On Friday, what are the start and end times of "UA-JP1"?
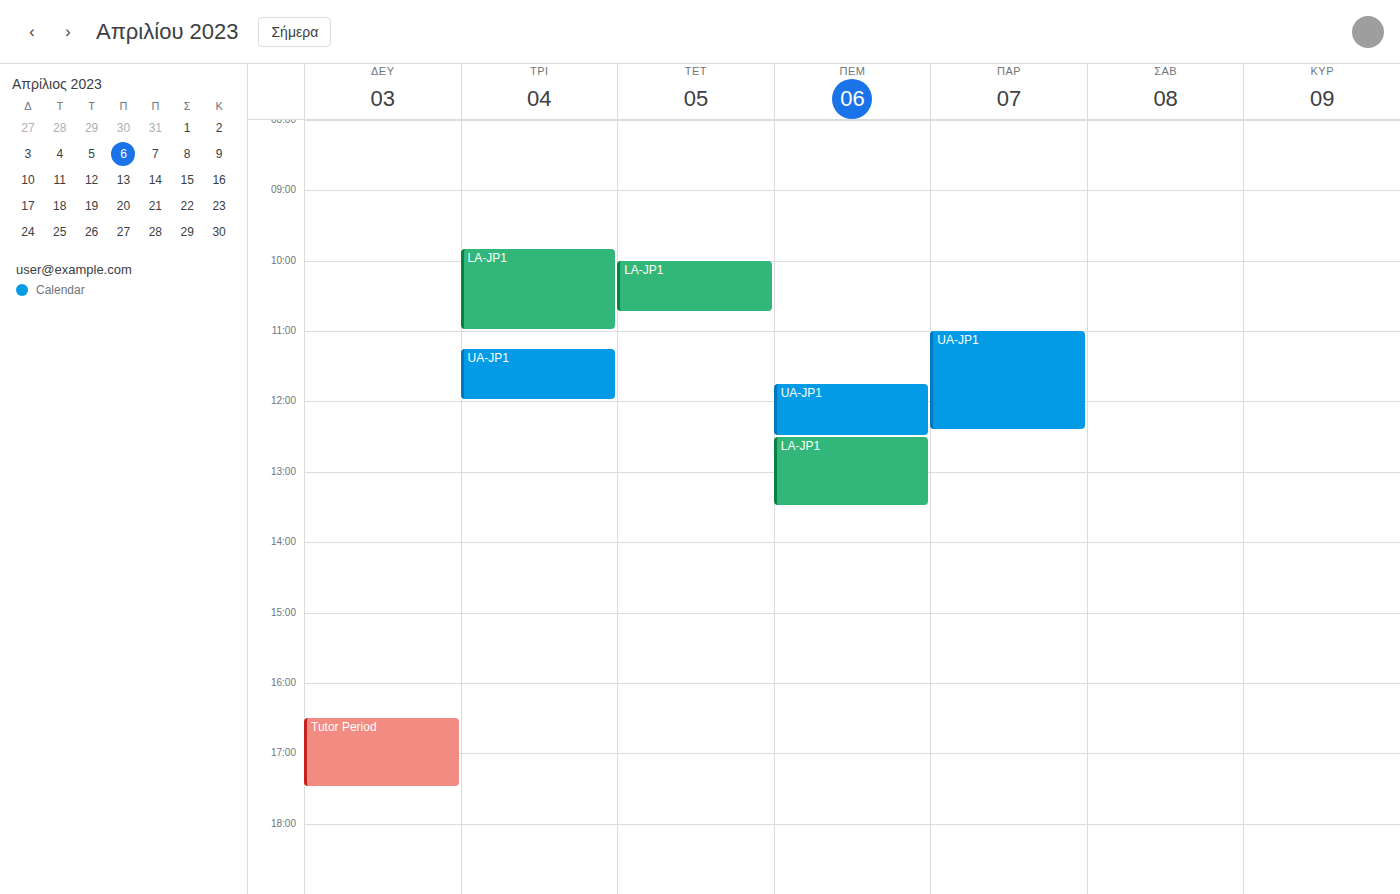
11:00 to 12:25